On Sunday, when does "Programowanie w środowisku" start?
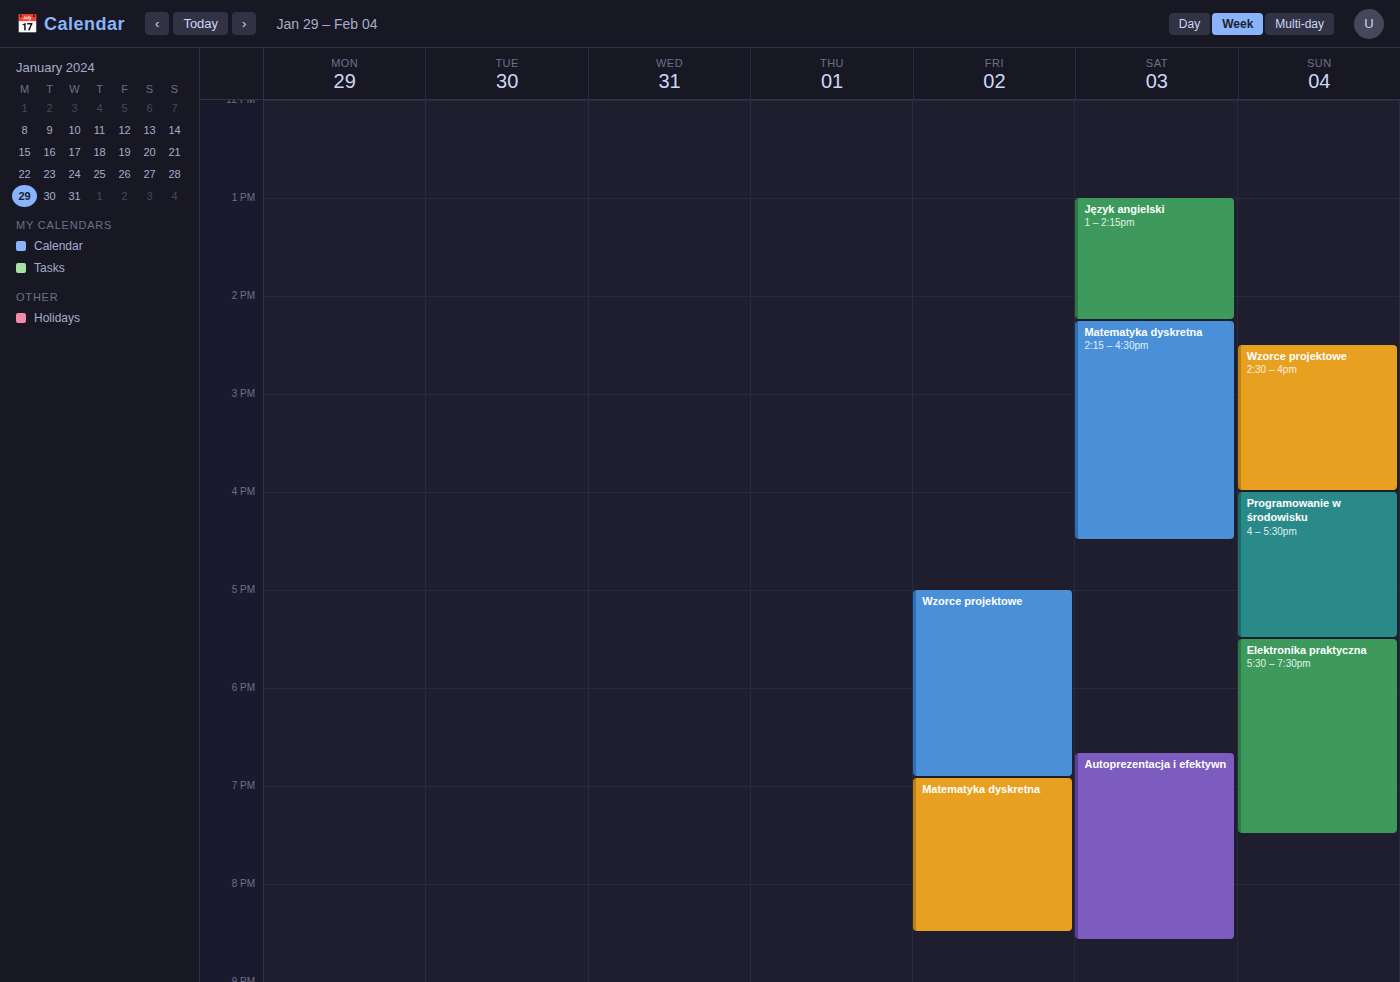
16:00